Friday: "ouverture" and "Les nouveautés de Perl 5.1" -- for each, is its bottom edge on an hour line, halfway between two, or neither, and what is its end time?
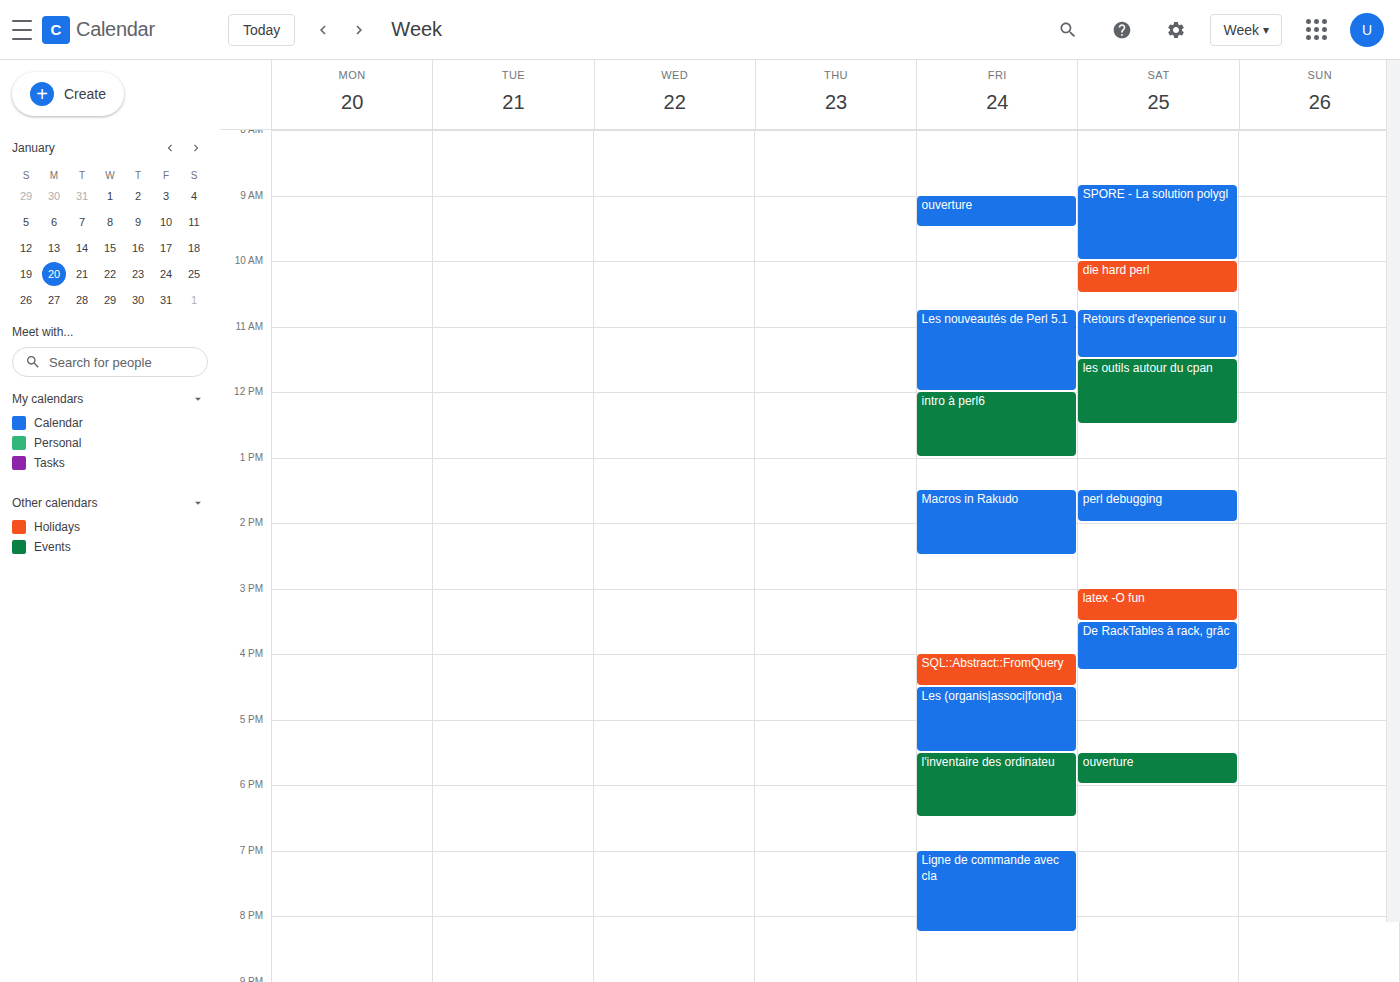
"ouverture": 9:30 AM, halfway between the 9 AM and 10 AM lines. "Les nouveautés de Perl 5.1": 12:00 PM, exactly on the 12 PM line.